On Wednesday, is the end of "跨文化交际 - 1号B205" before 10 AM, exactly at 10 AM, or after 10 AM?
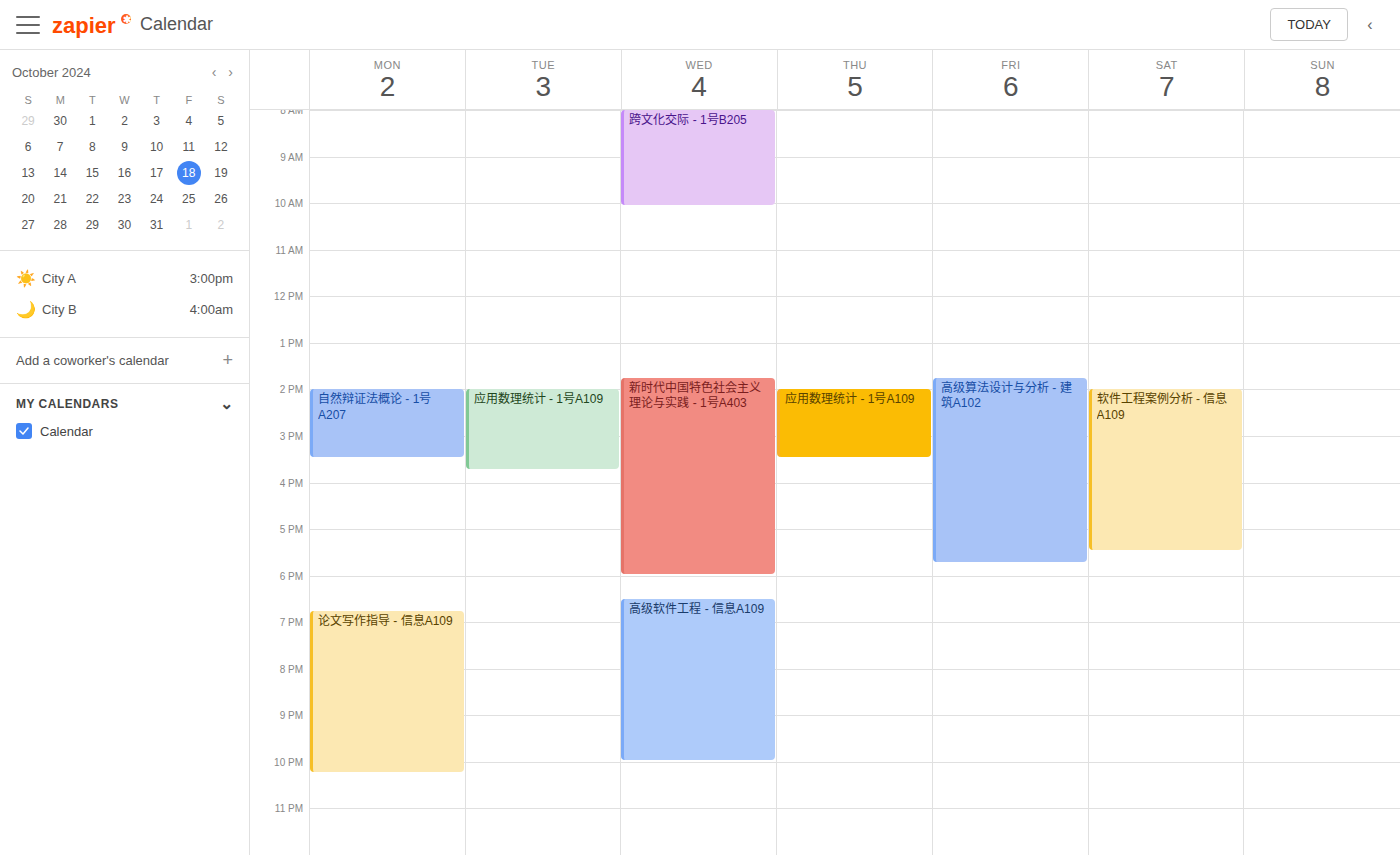
10:05 AM -- after 10 AM, 5 minutes below the 10 AM line.